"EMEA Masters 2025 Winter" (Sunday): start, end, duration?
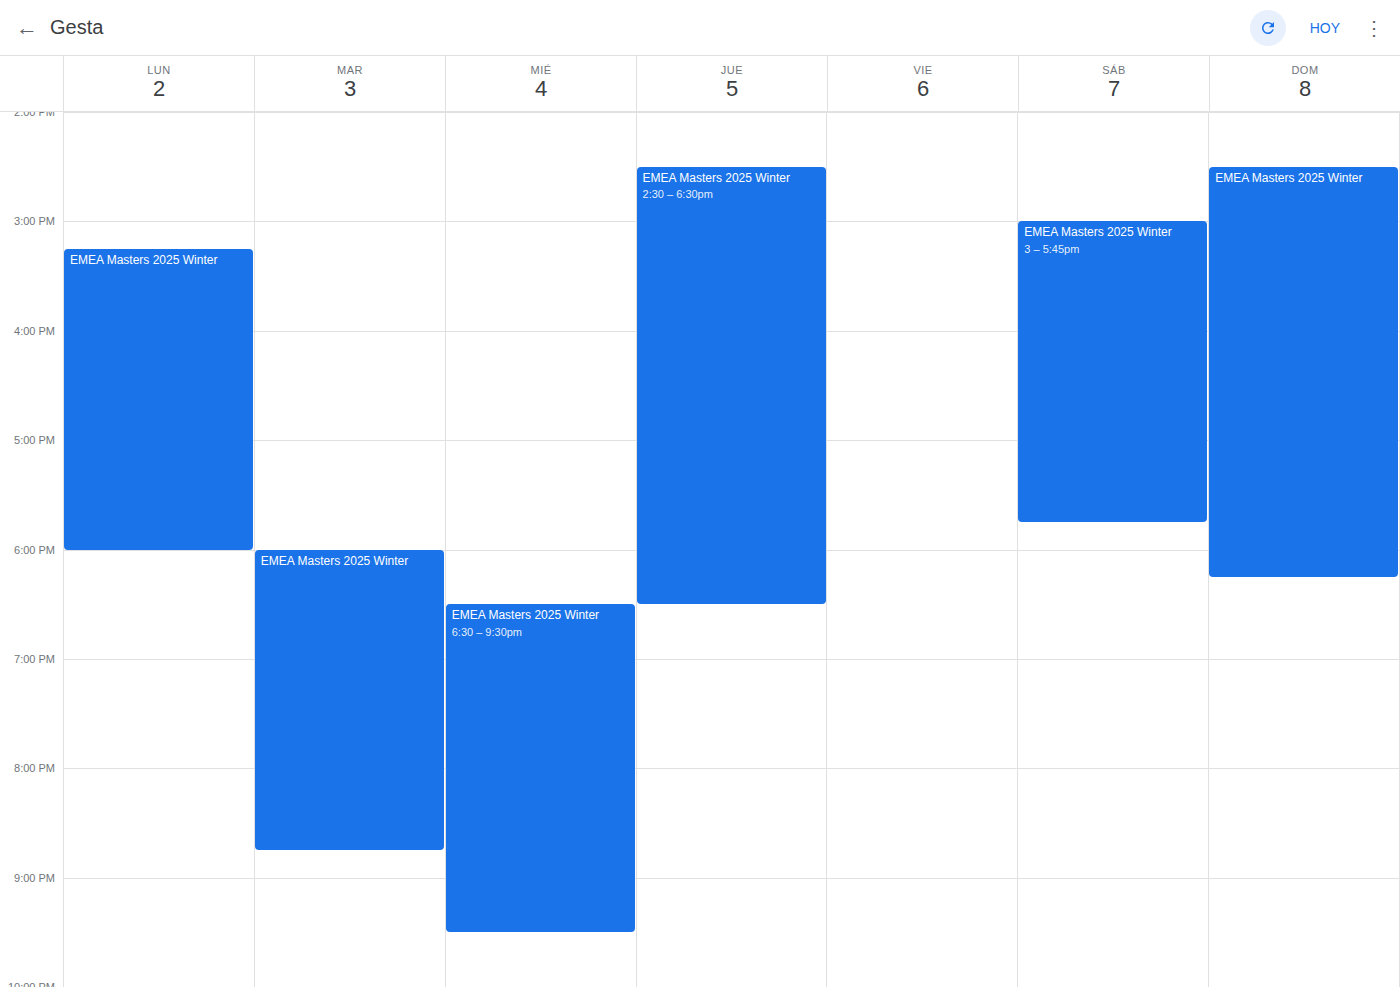
2:30 PM to 6:15 PM, 3 hours 45 minutes